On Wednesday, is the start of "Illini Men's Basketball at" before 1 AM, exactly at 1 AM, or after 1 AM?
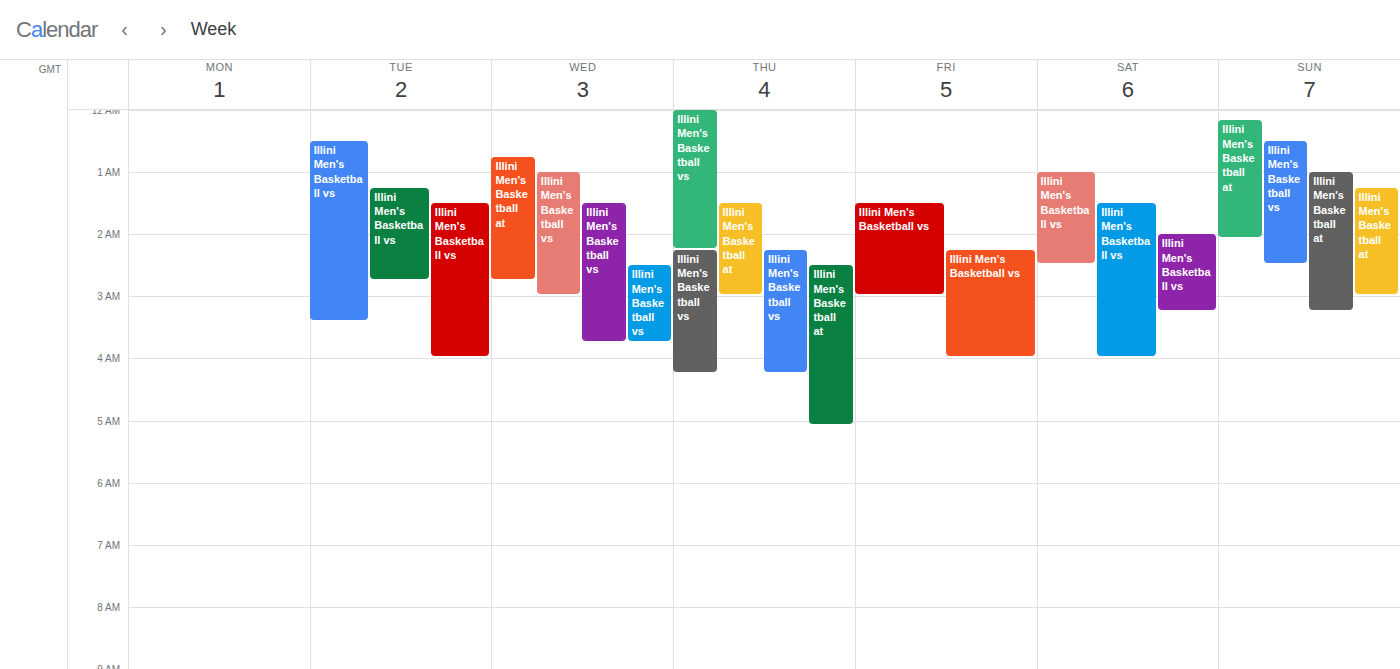
12:45 AM -- before 1 AM, 15 minutes above the 1 AM line.